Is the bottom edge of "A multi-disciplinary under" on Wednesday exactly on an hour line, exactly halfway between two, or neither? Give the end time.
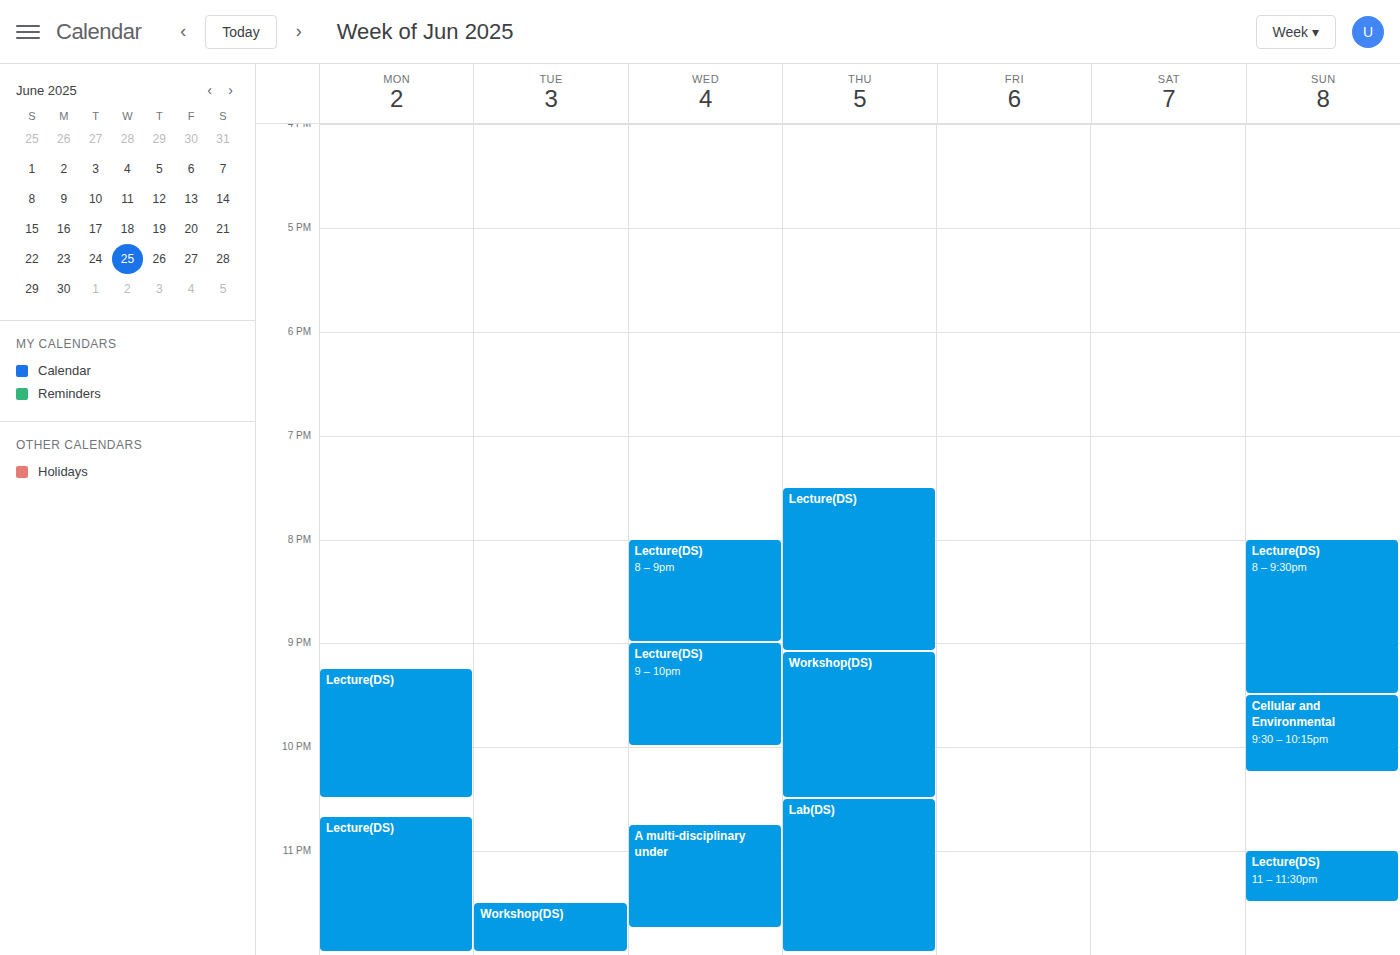
11:45 PM -- neither: three quarters of the way from the 11 PM line to the 12 AM line.